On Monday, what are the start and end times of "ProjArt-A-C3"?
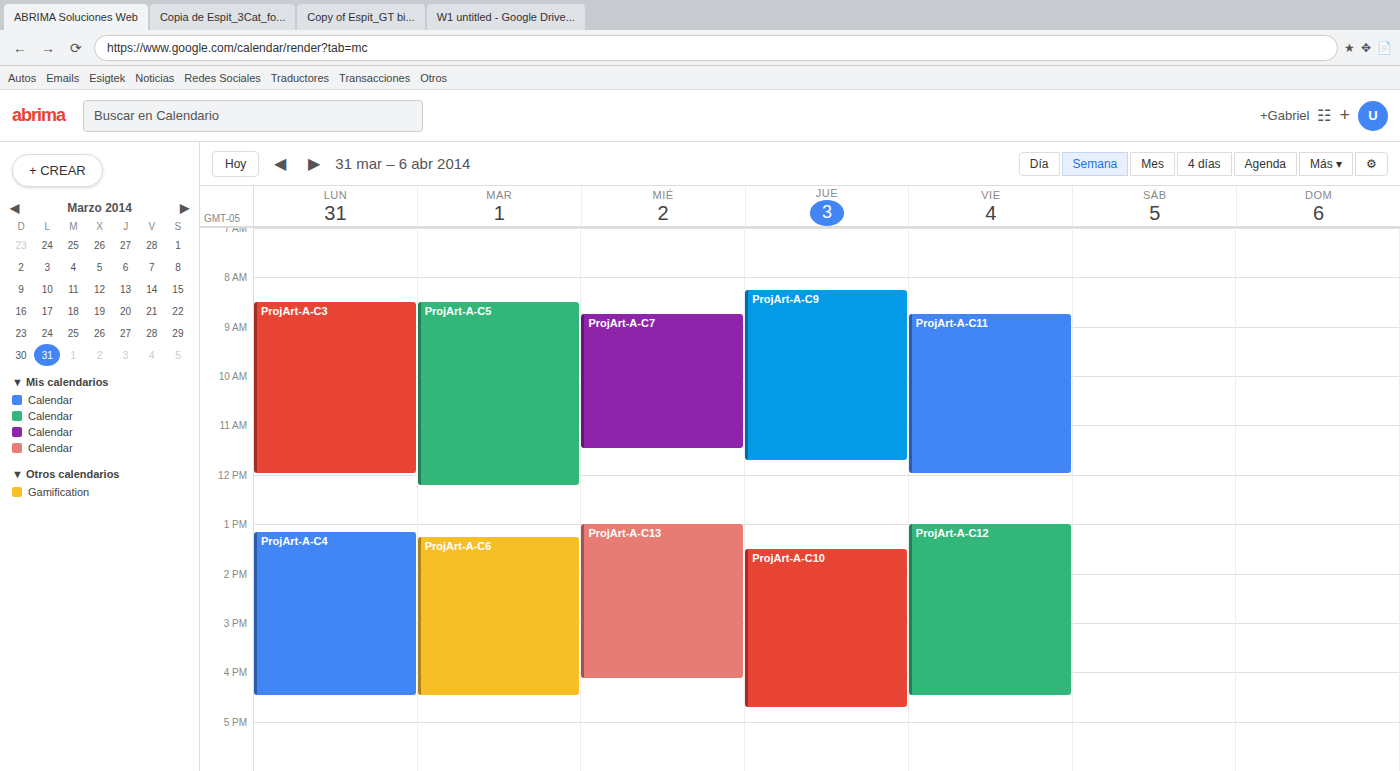
8:30 AM to 12:00 PM